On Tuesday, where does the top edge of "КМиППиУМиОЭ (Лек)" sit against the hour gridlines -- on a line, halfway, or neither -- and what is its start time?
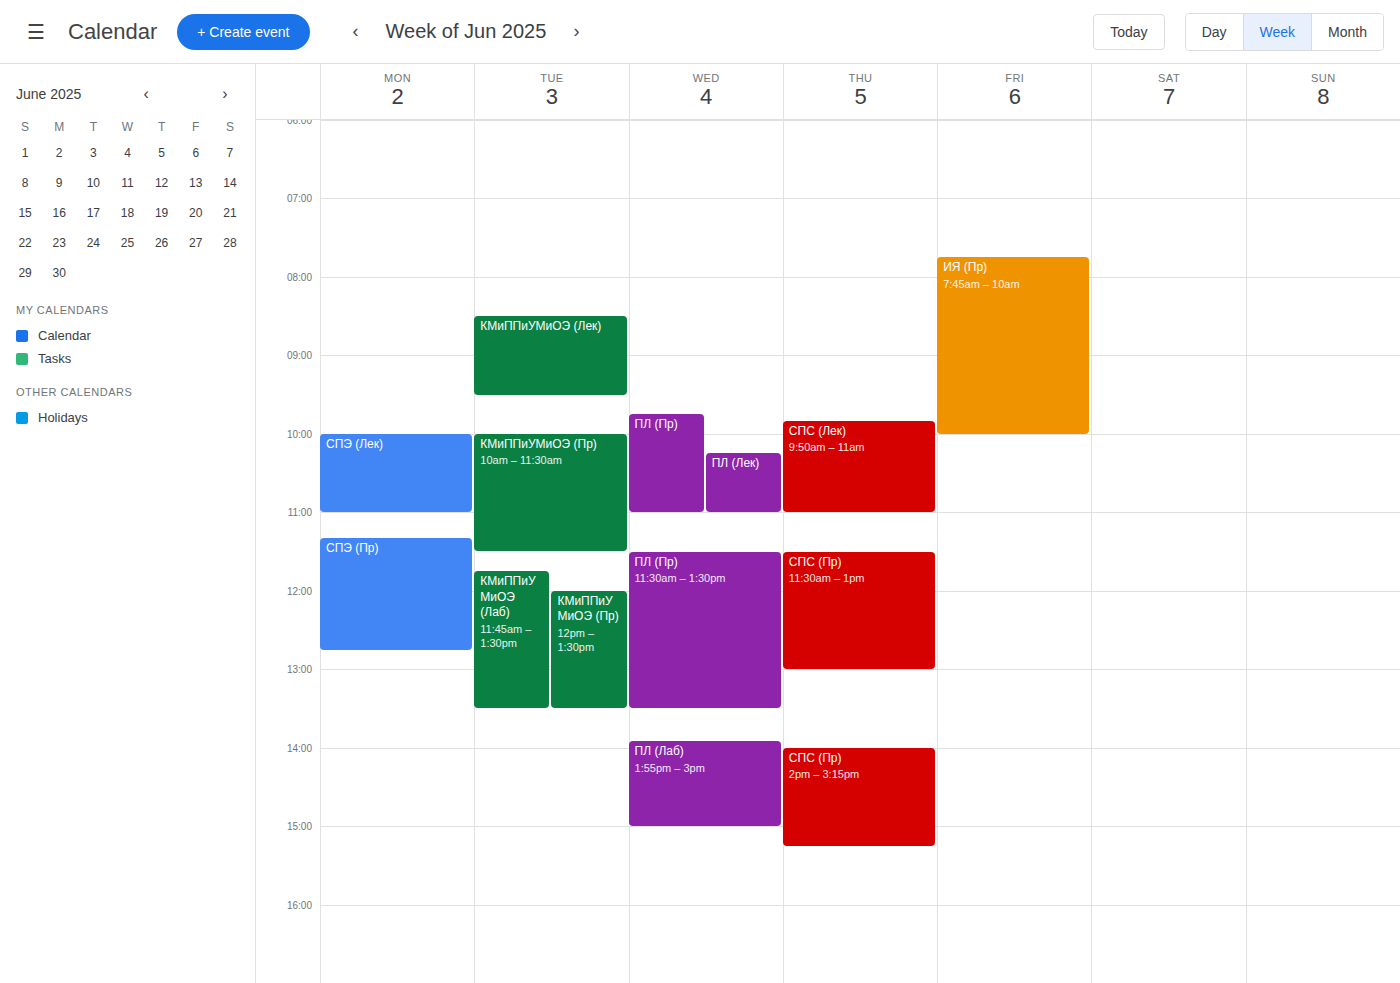
8:30 AM -- halfway between the 8 AM and 9 AM lines.